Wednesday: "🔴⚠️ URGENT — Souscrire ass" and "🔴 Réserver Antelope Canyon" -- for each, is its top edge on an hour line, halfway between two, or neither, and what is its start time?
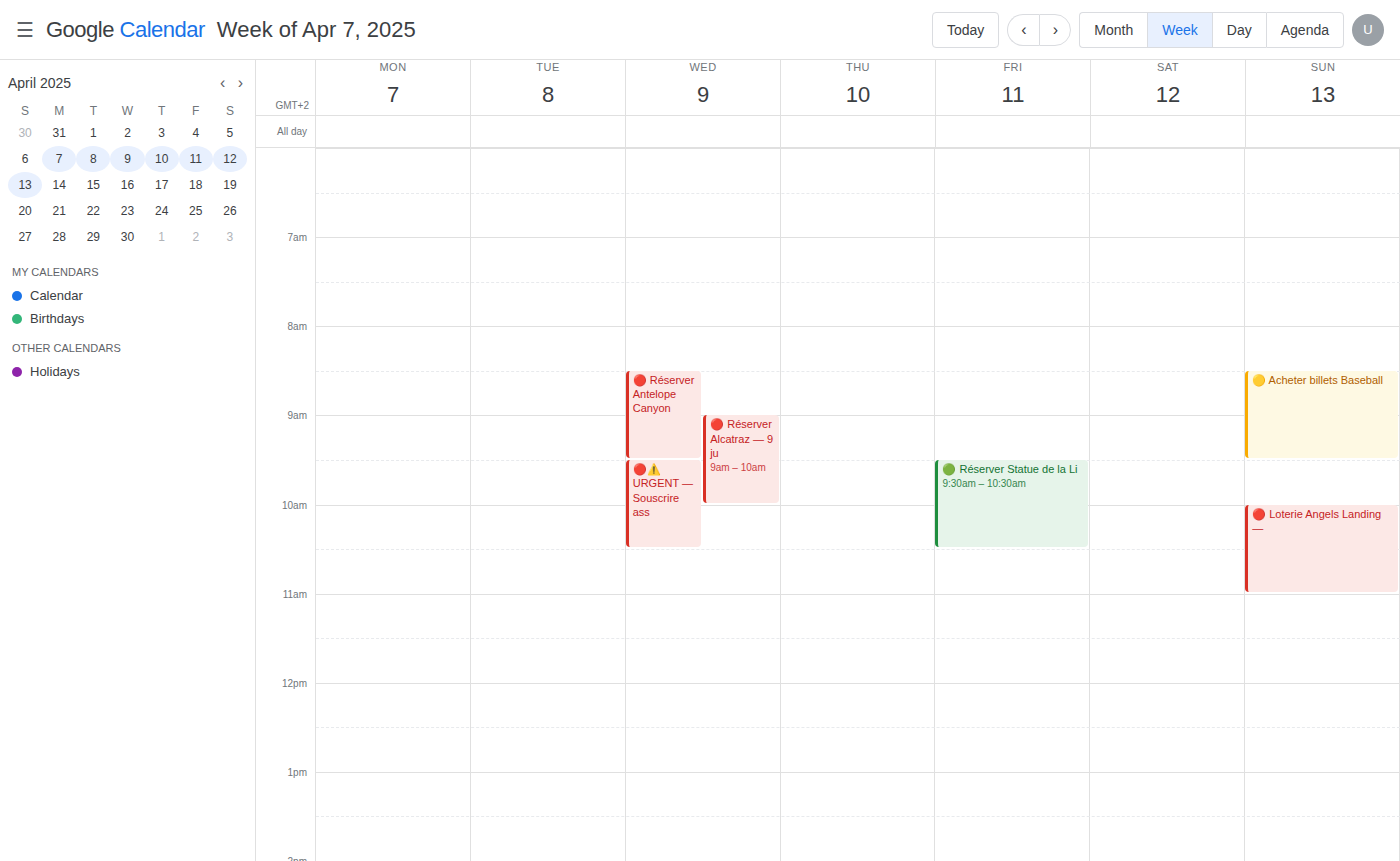
"🔴⚠️ URGENT — Souscrire ass": 9:30 AM, halfway between the 9 AM and 10 AM lines. "🔴 Réserver Antelope Canyon": 8:30 AM, halfway between the 8 AM and 9 AM lines.